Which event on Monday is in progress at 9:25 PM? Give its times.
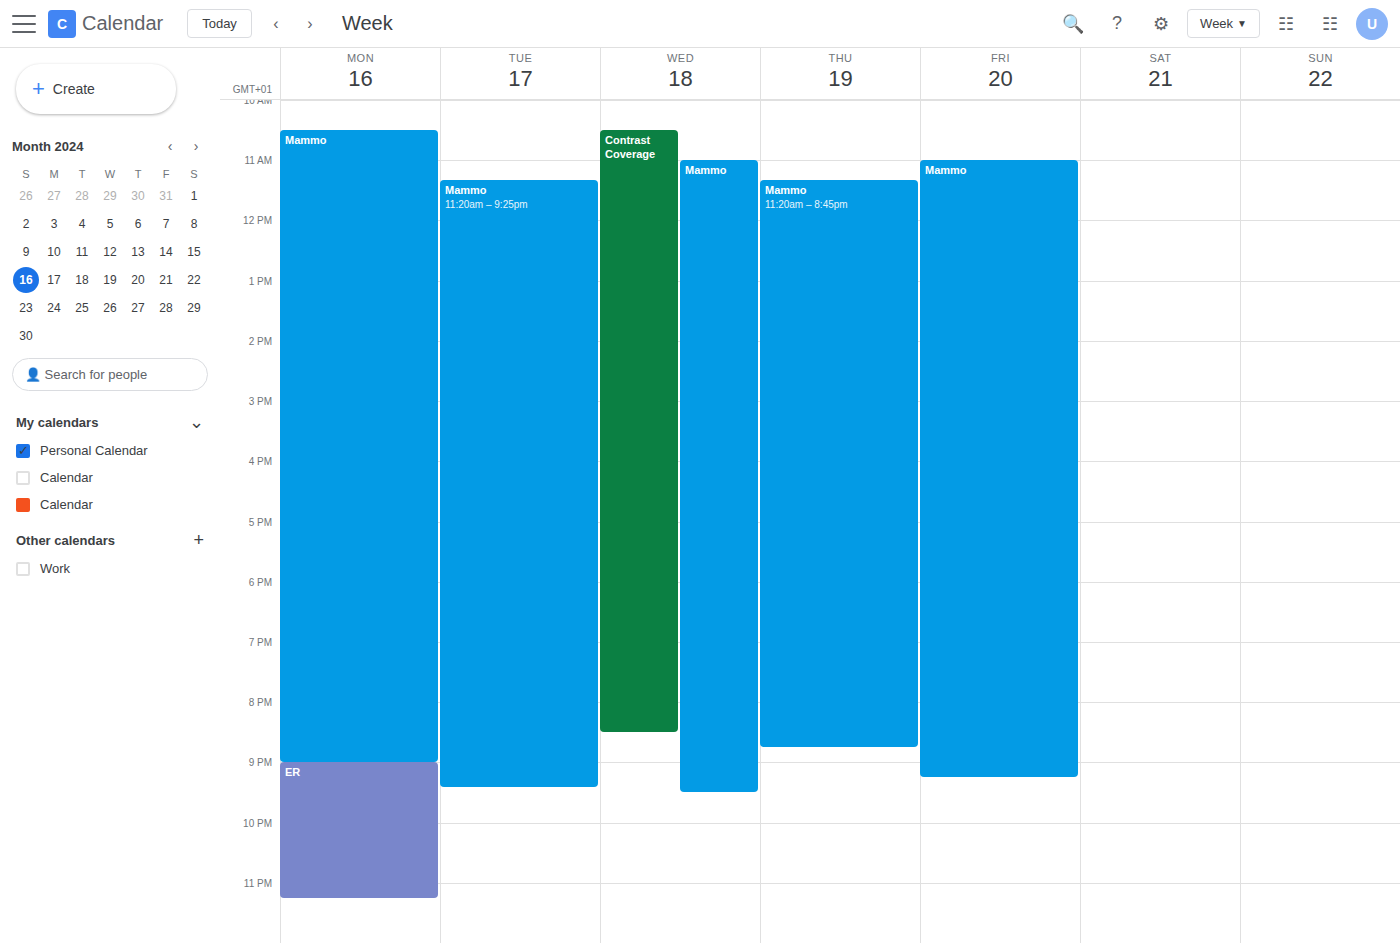
"ER", 9:00 PM to 11:15 PM